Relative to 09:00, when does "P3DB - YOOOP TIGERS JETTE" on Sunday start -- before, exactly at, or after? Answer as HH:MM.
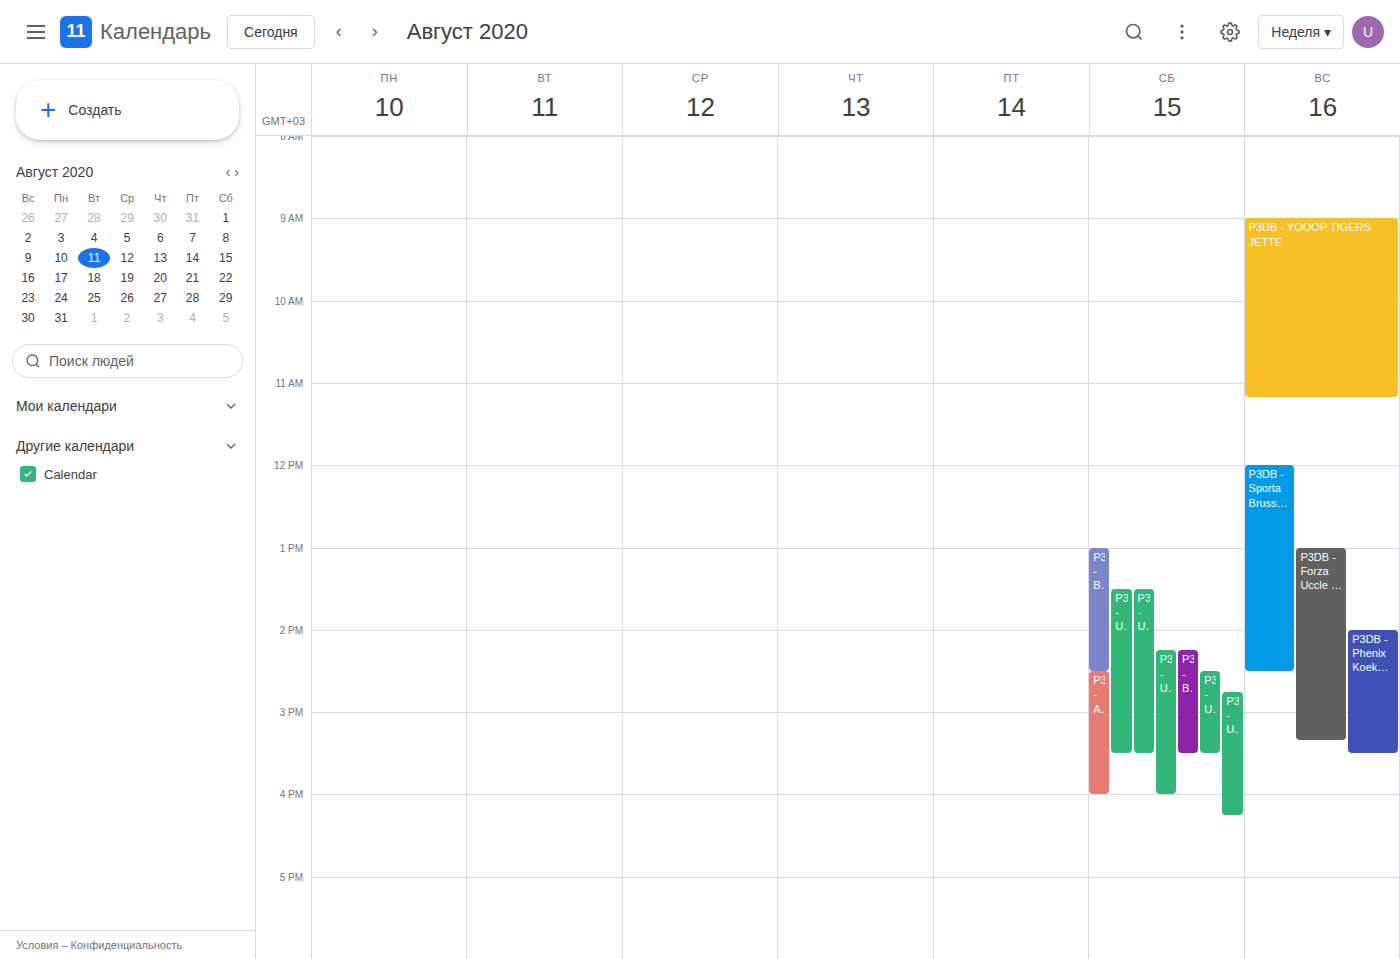
09:00 -- exactly at 09:00, on the 09:00 line.